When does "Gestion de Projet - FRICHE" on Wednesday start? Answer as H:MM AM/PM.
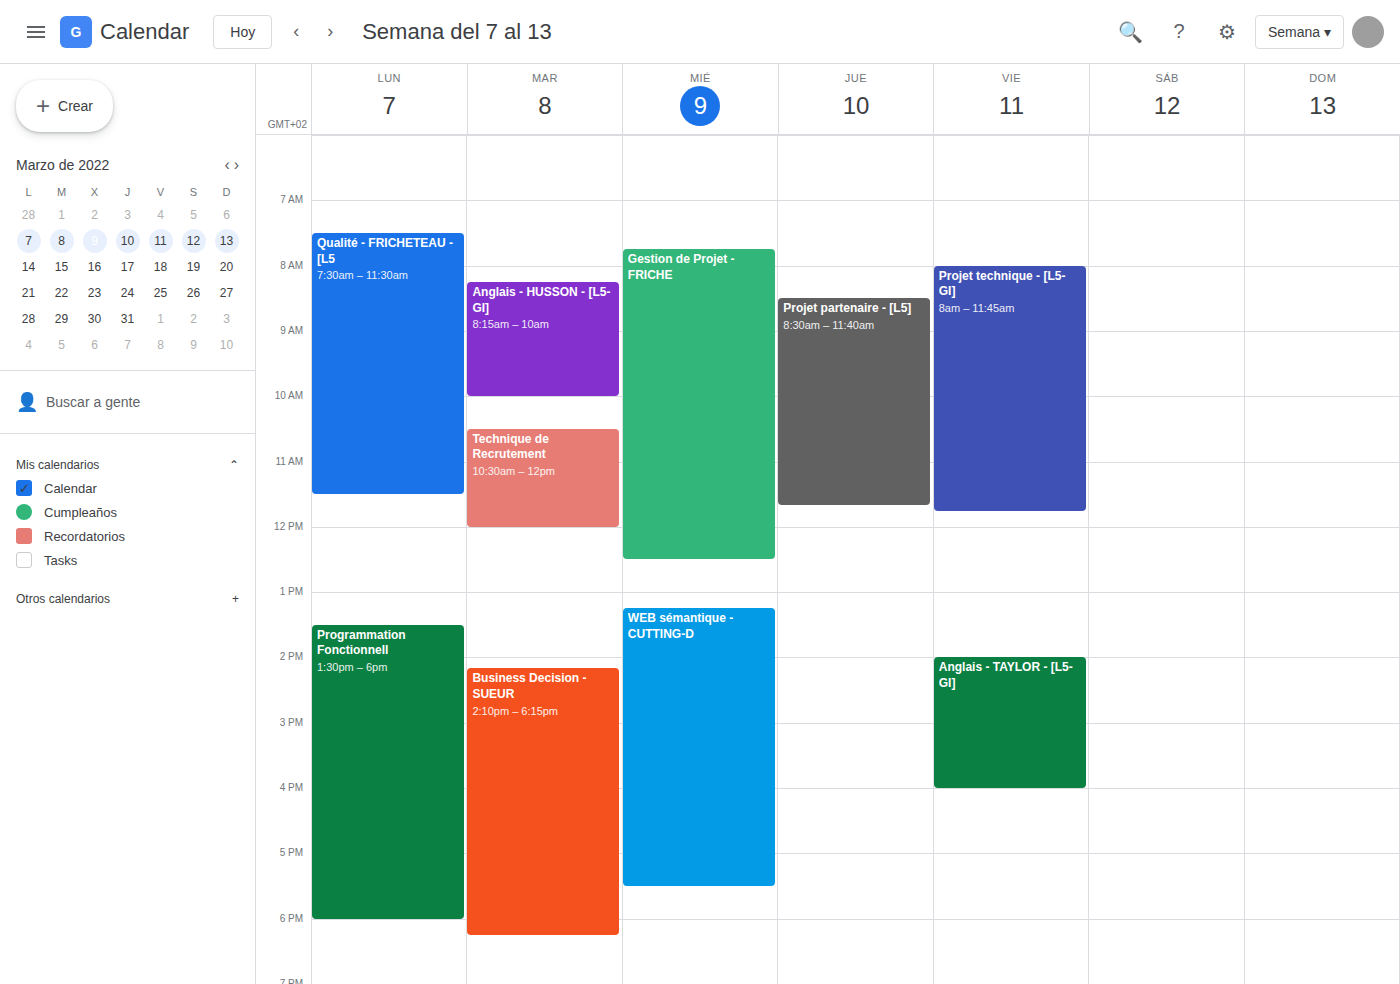
7:45 AM